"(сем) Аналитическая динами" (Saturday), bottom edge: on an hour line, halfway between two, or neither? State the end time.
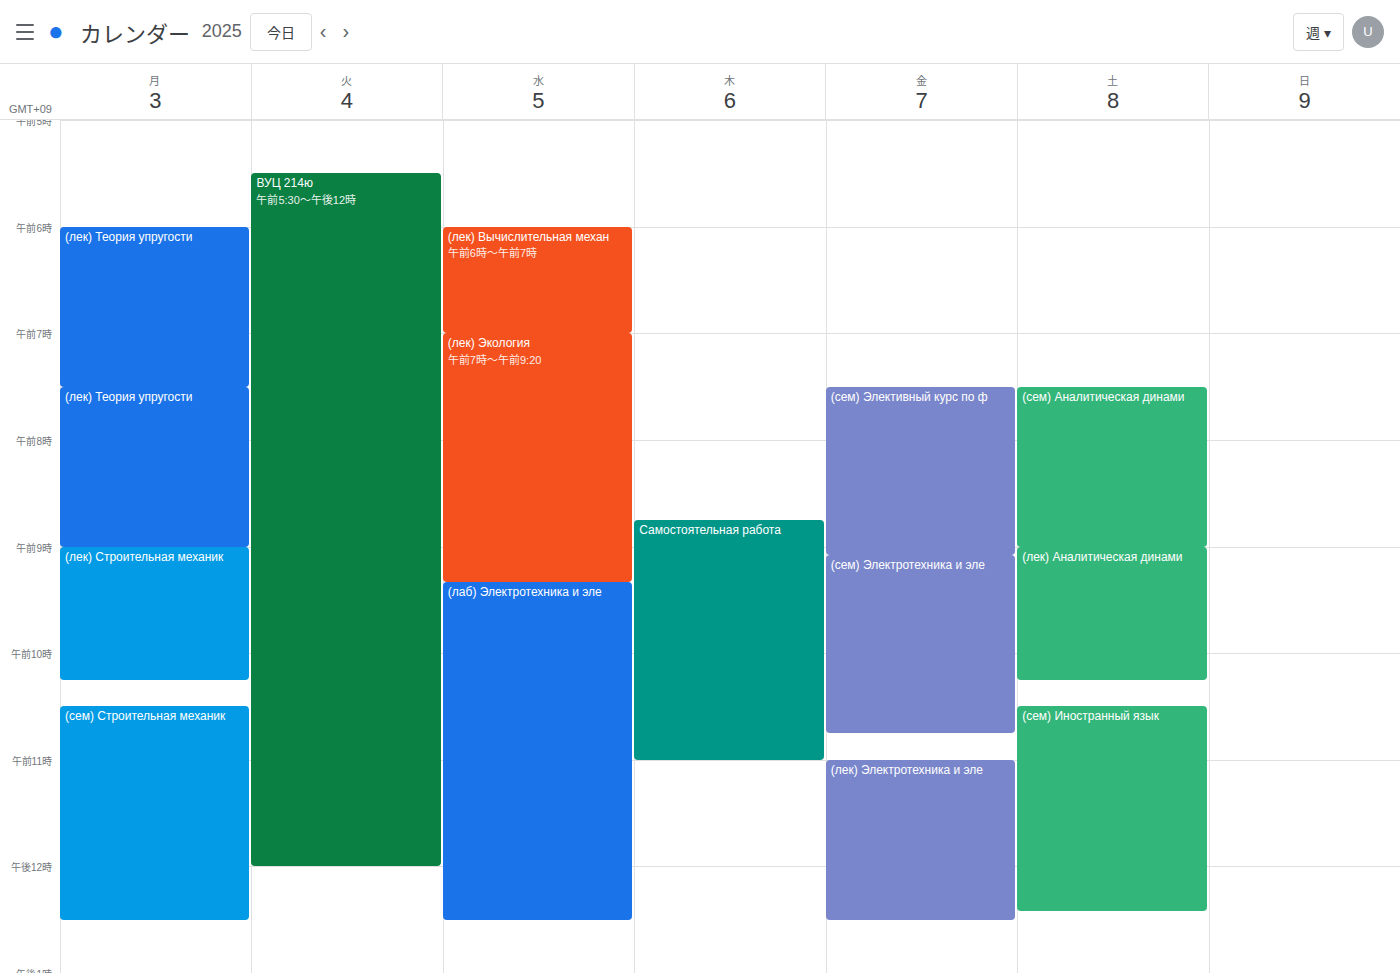
9:00 AM -- exactly on the 9 AM line.